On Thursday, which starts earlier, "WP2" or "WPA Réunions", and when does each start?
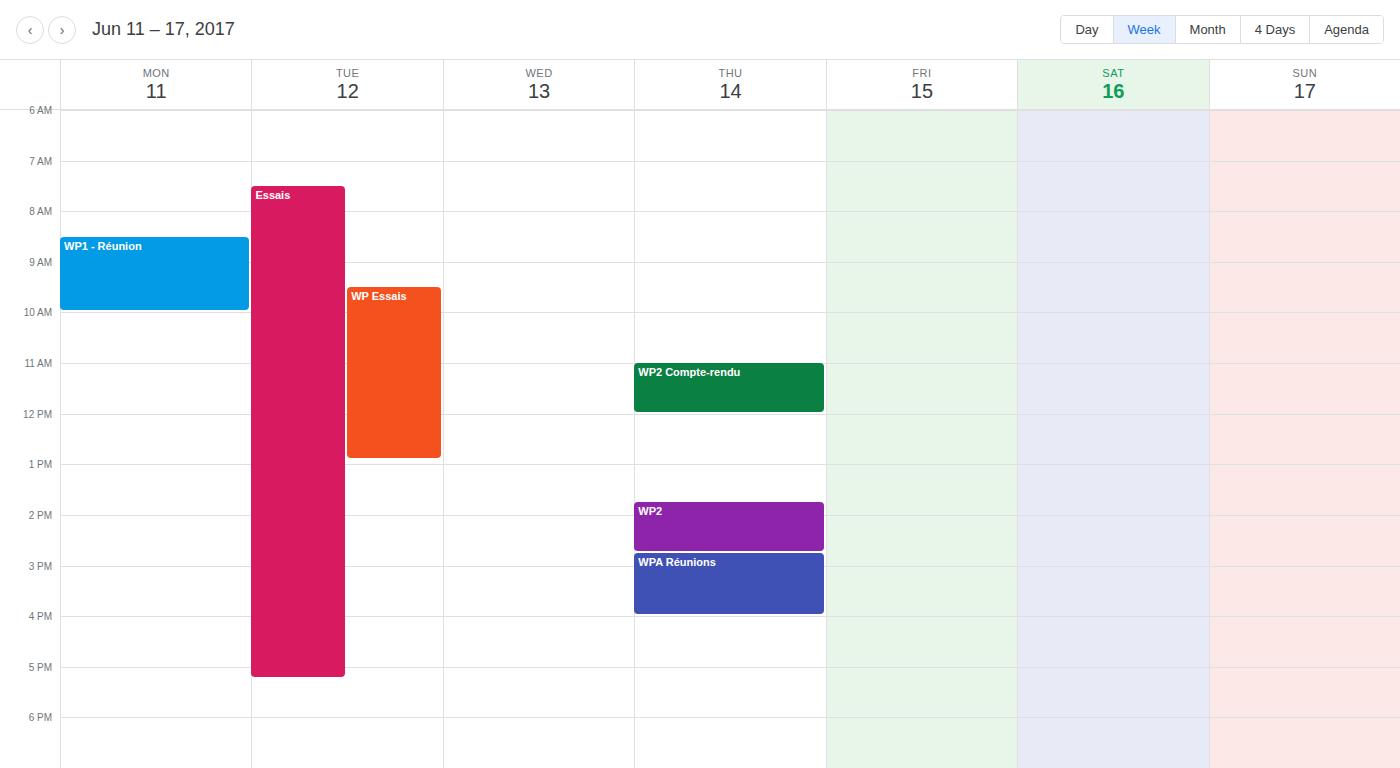
"WP2" 1:45 PM; "WPA Réunions" 2:45 PM.